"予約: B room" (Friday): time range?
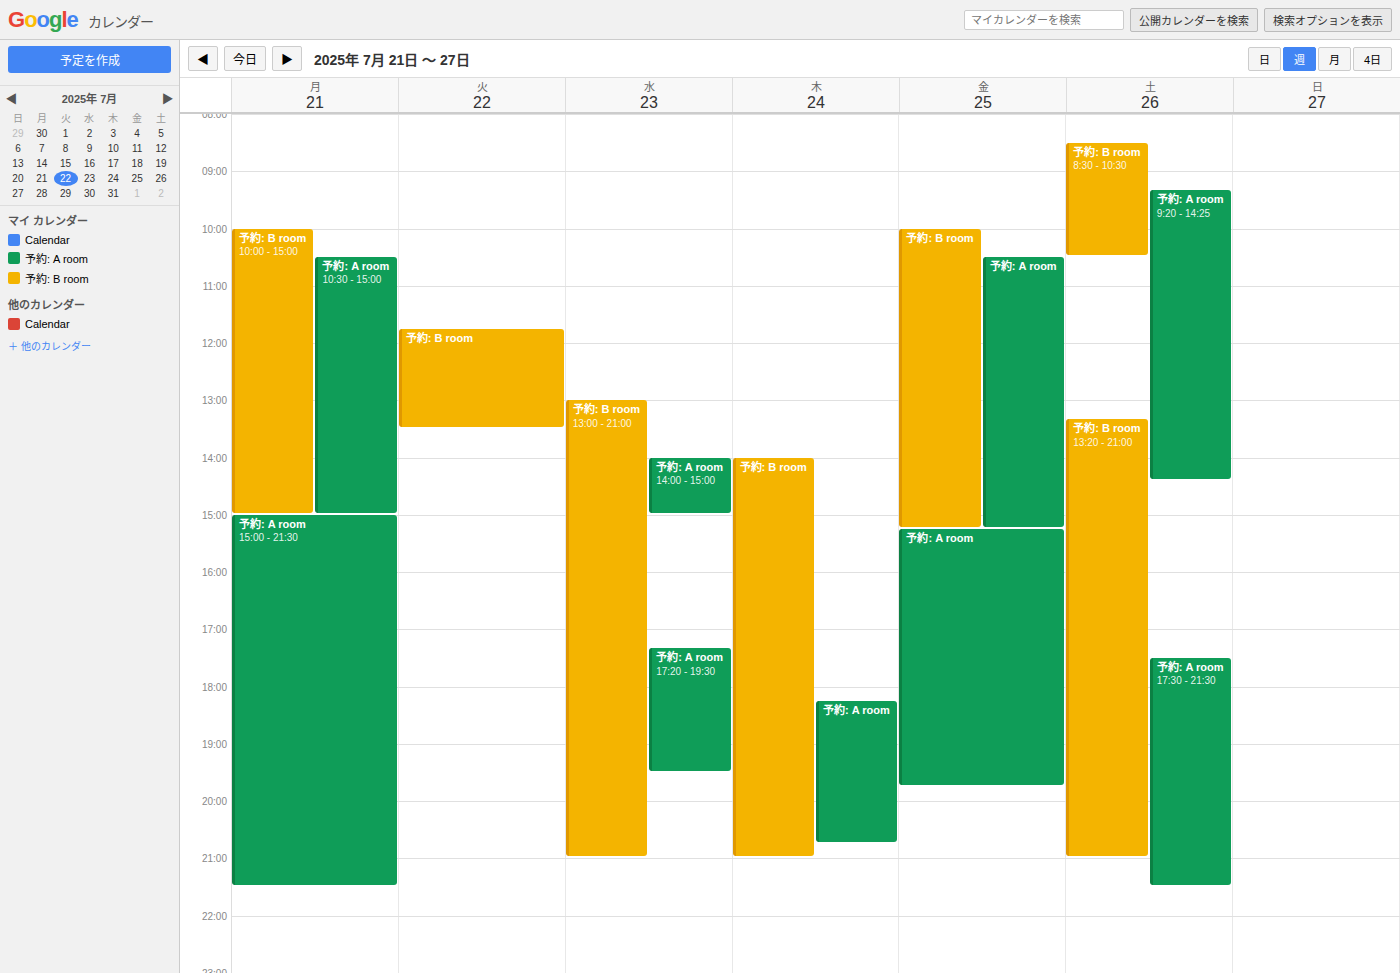
10:00 AM to 3:15 PM